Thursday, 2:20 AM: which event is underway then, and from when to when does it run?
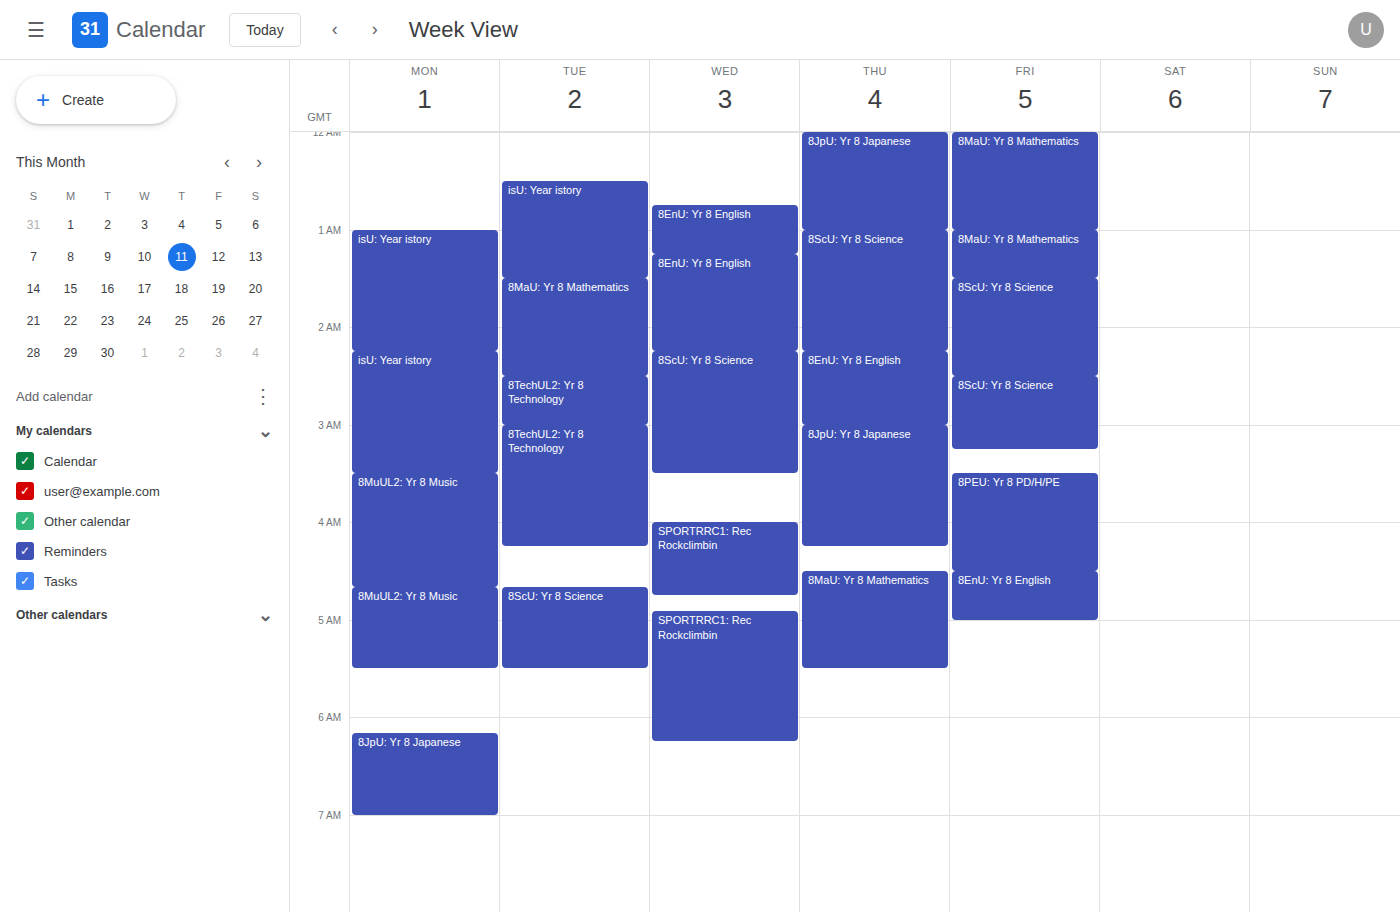
"8EnU: Yr 8 English", 2:15 AM to 3:00 AM